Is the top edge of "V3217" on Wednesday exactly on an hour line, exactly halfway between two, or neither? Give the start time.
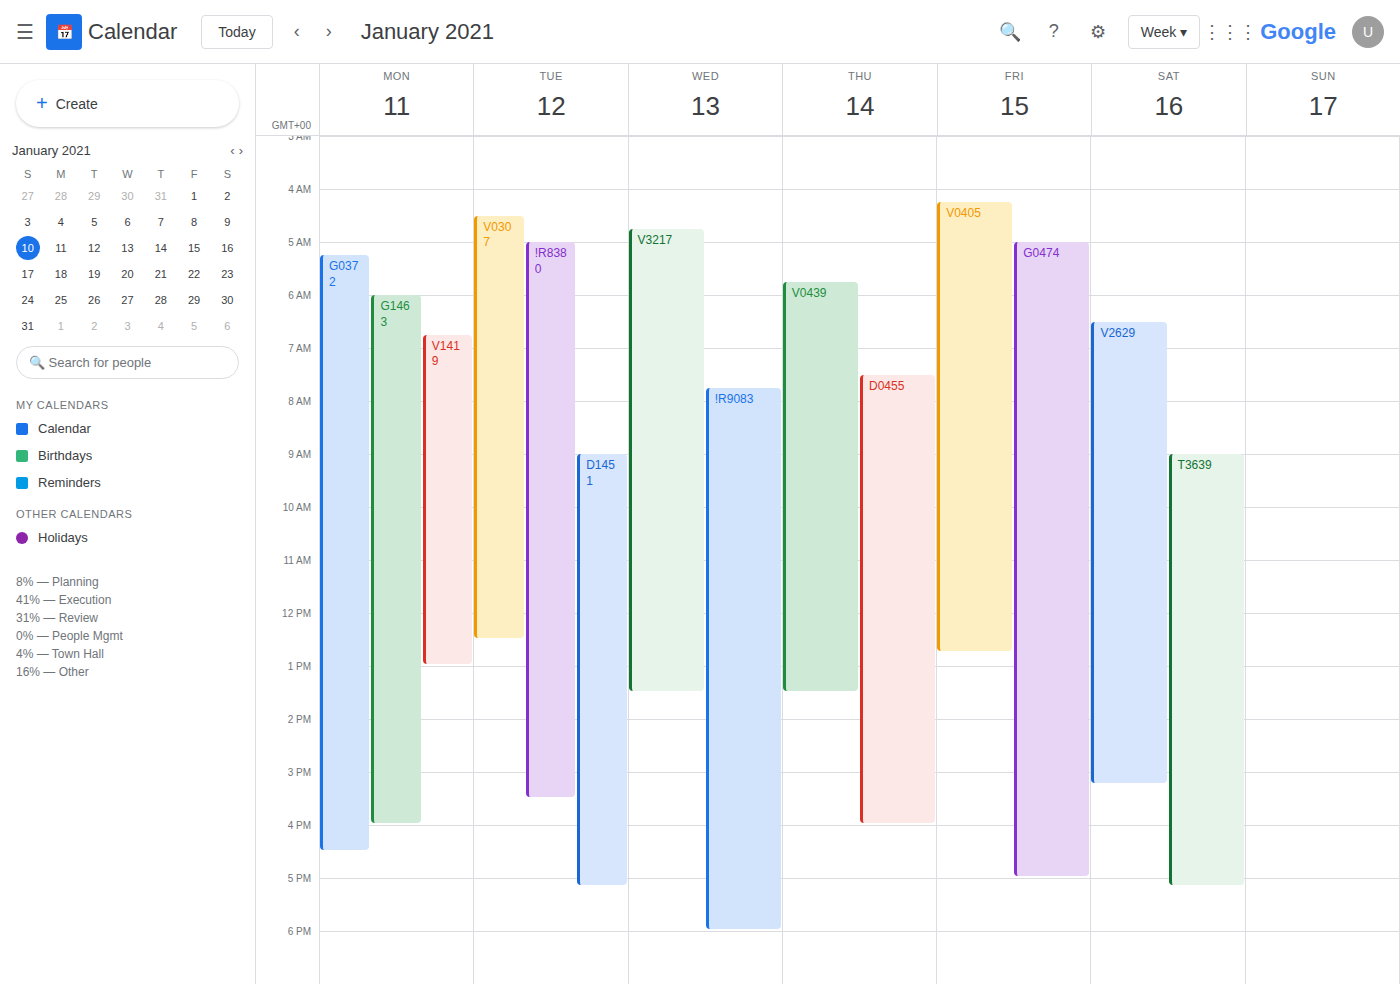
4:45 AM -- neither: three quarters of the way from the 4 AM line to the 5 AM line.